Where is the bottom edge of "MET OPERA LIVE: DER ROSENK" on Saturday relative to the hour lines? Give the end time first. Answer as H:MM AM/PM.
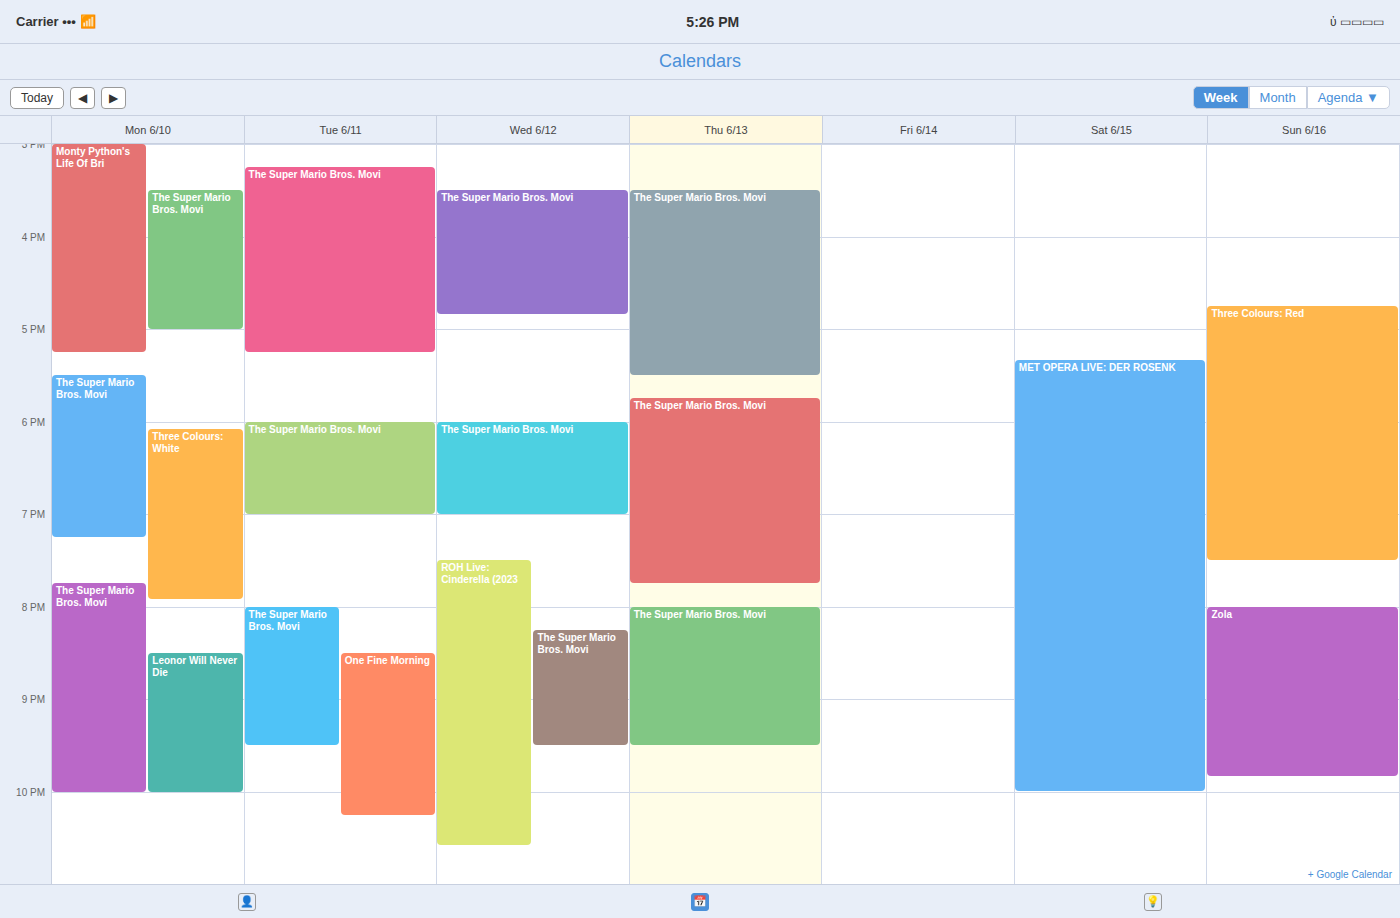
10:00 PM -- exactly on the 10 PM line.